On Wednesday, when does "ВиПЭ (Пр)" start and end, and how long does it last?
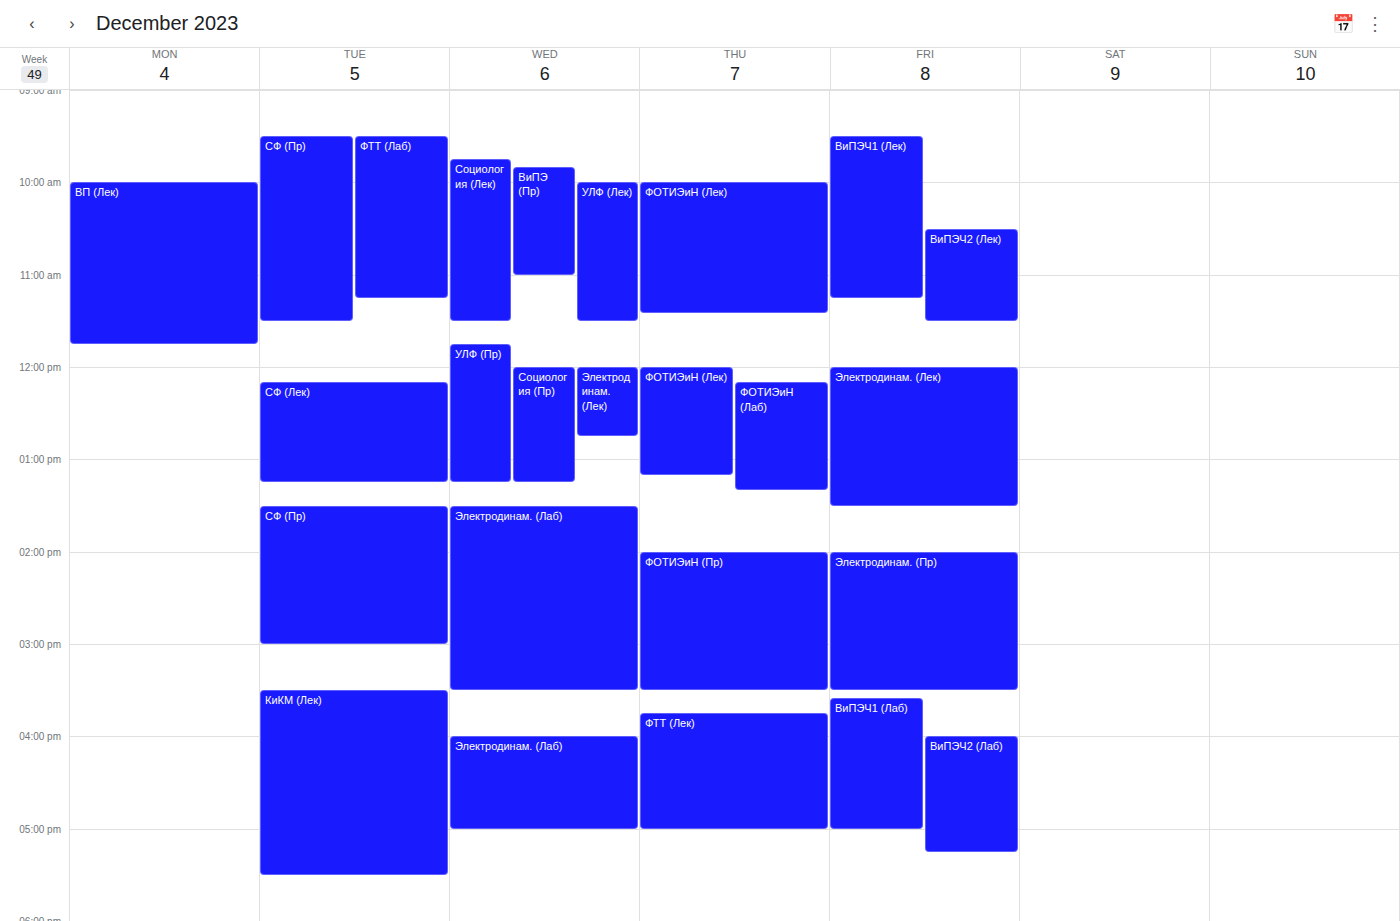
09:50 to 11:00, 1 hour 10 minutes